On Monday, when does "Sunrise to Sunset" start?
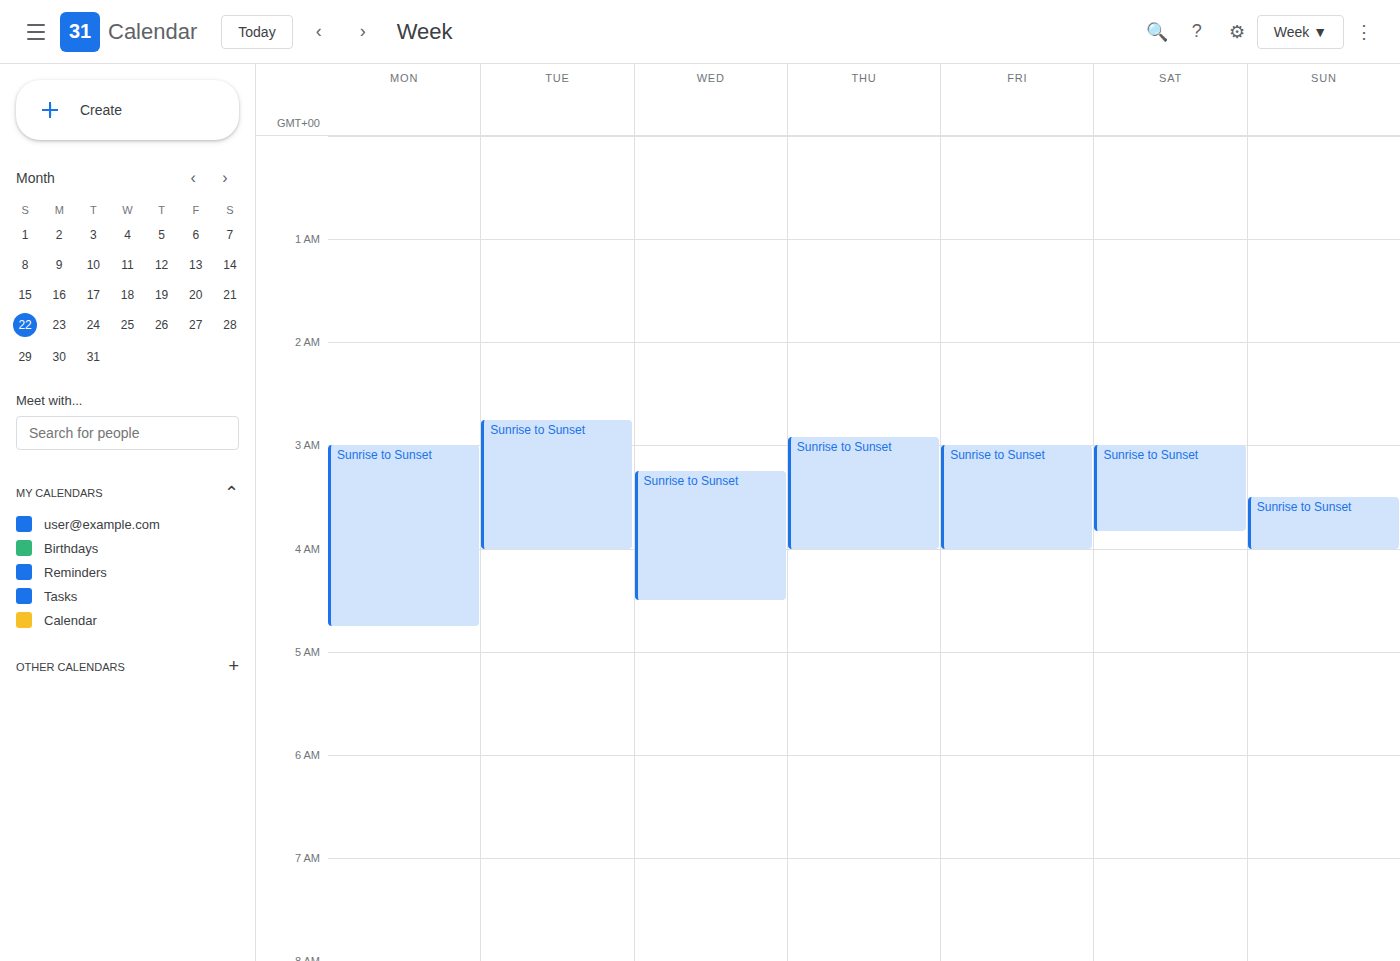
3:00 AM